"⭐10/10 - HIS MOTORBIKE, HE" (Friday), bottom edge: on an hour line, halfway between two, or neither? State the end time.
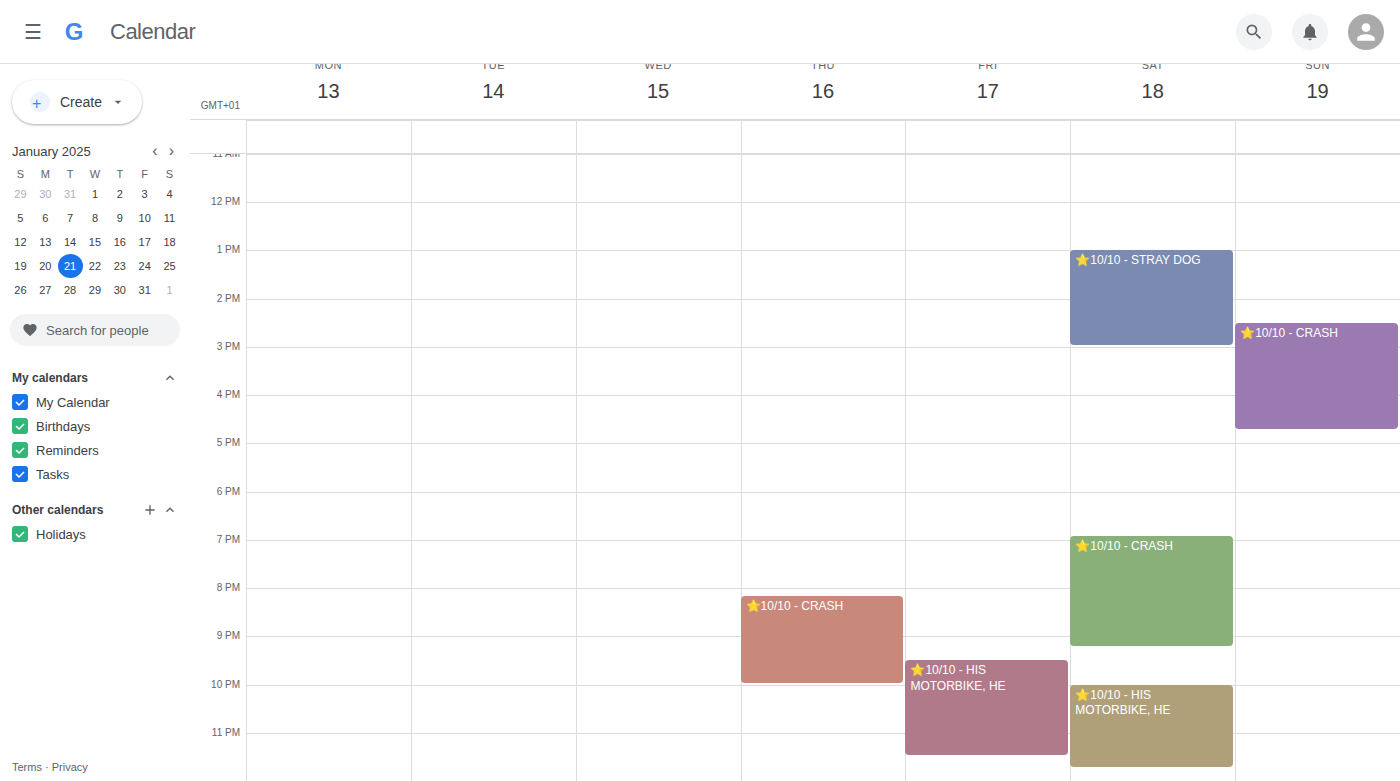
11:30 PM -- halfway between the 11 PM and 12 AM lines.